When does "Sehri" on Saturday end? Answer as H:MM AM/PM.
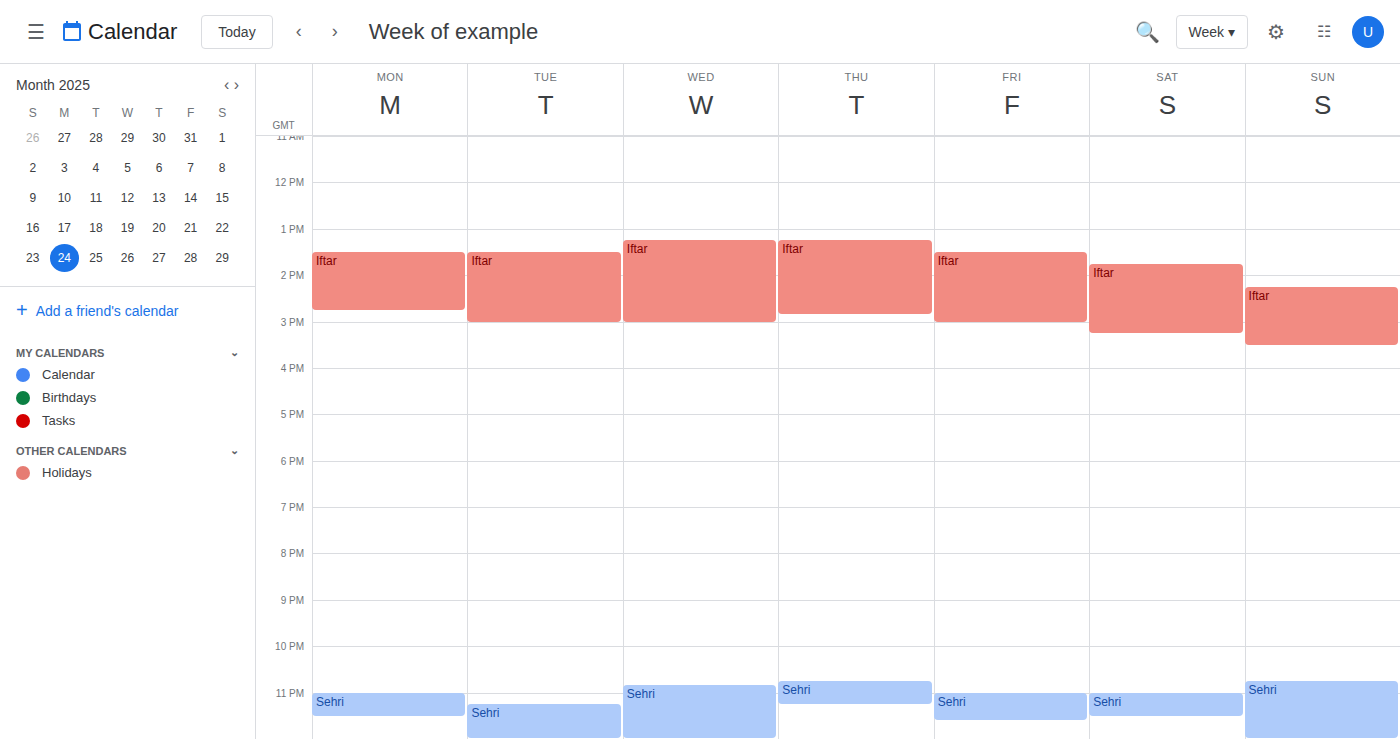
11:30 PM